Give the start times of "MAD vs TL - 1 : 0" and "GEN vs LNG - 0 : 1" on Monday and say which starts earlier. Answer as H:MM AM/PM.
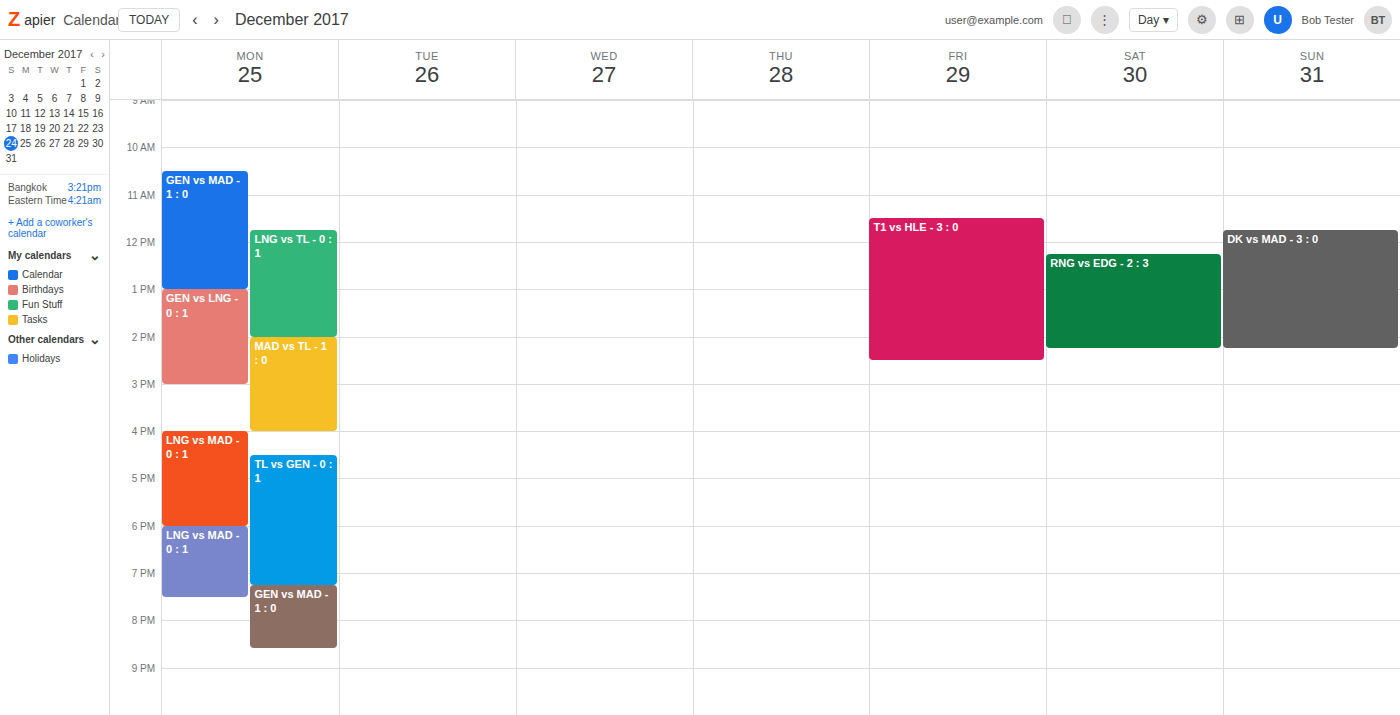
"GEN vs LNG - 0 : 1" 1:00 PM; "MAD vs TL - 1 : 0" 2:00 PM.